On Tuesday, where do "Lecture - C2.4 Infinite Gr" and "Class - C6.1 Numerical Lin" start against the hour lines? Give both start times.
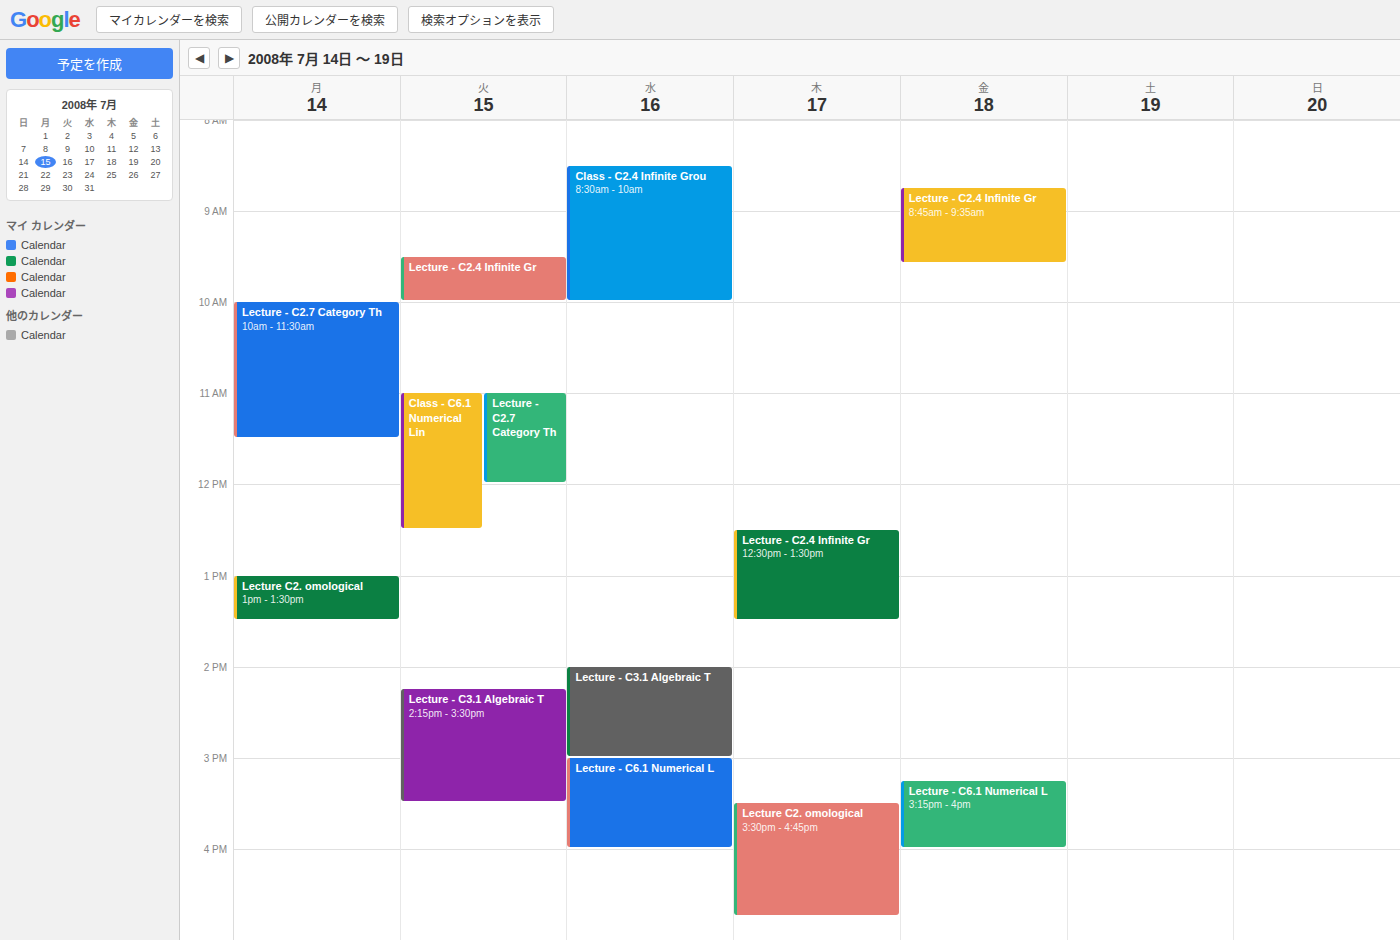
"Lecture - C2.4 Infinite Gr": 9:30 AM, halfway between the 9 AM and 10 AM lines. "Class - C6.1 Numerical Lin": 11:00 AM, exactly on the 11 AM line.